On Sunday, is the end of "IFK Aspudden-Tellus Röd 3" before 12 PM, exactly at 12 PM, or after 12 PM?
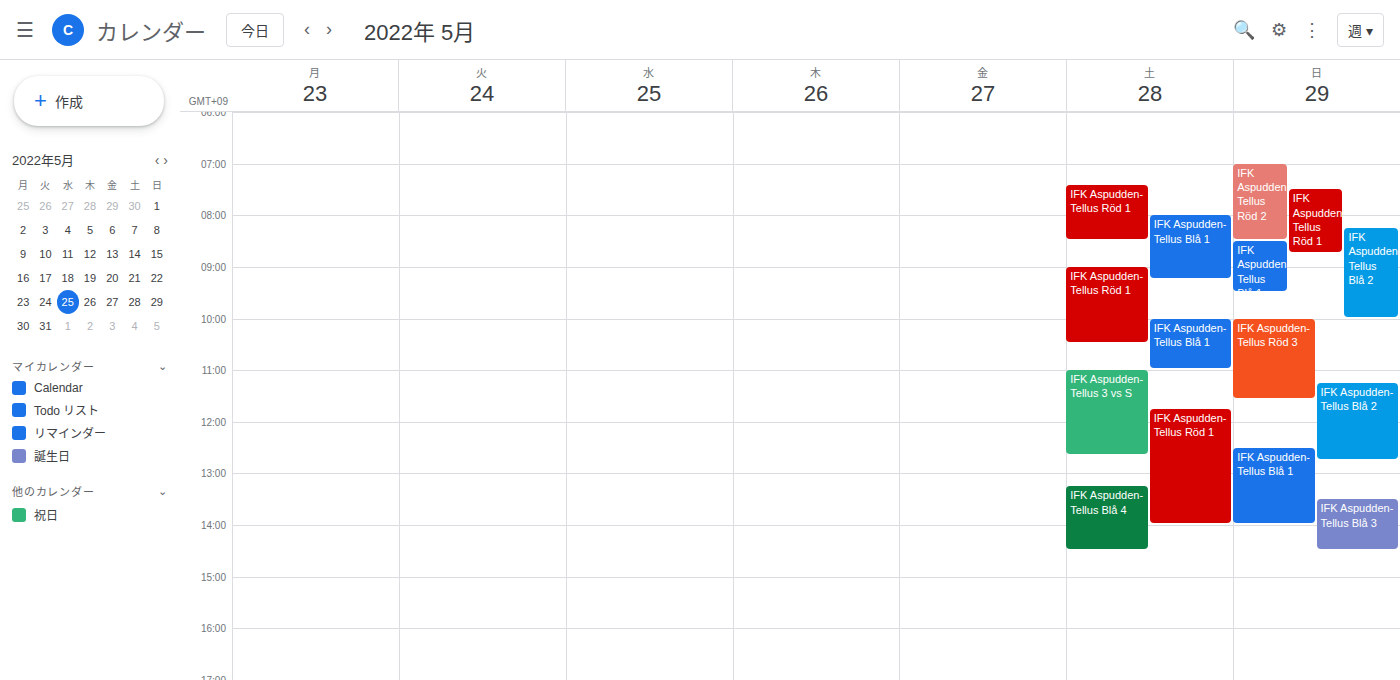
11:35 AM -- before 12 PM, 25 minutes above the 12 PM line.